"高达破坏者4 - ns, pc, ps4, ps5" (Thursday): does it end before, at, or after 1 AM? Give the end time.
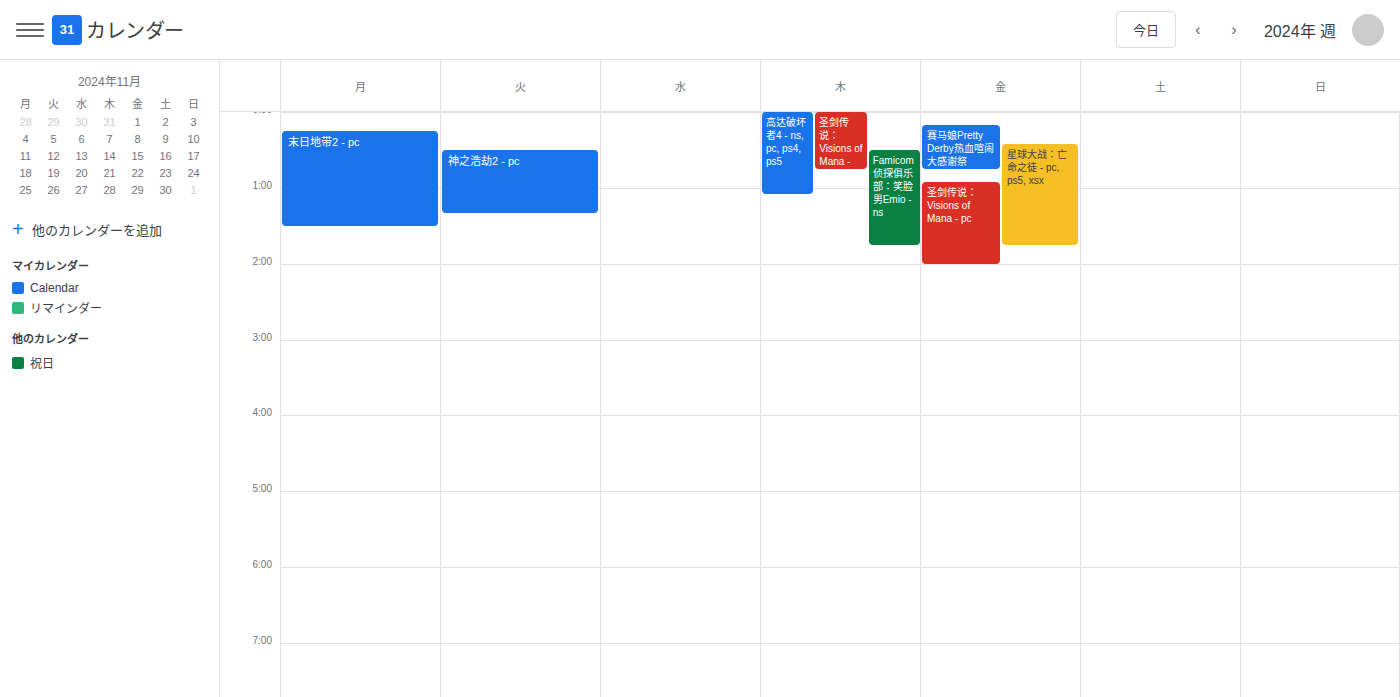
1:05 AM -- after 1 AM, 5 minutes below the 1 AM line.